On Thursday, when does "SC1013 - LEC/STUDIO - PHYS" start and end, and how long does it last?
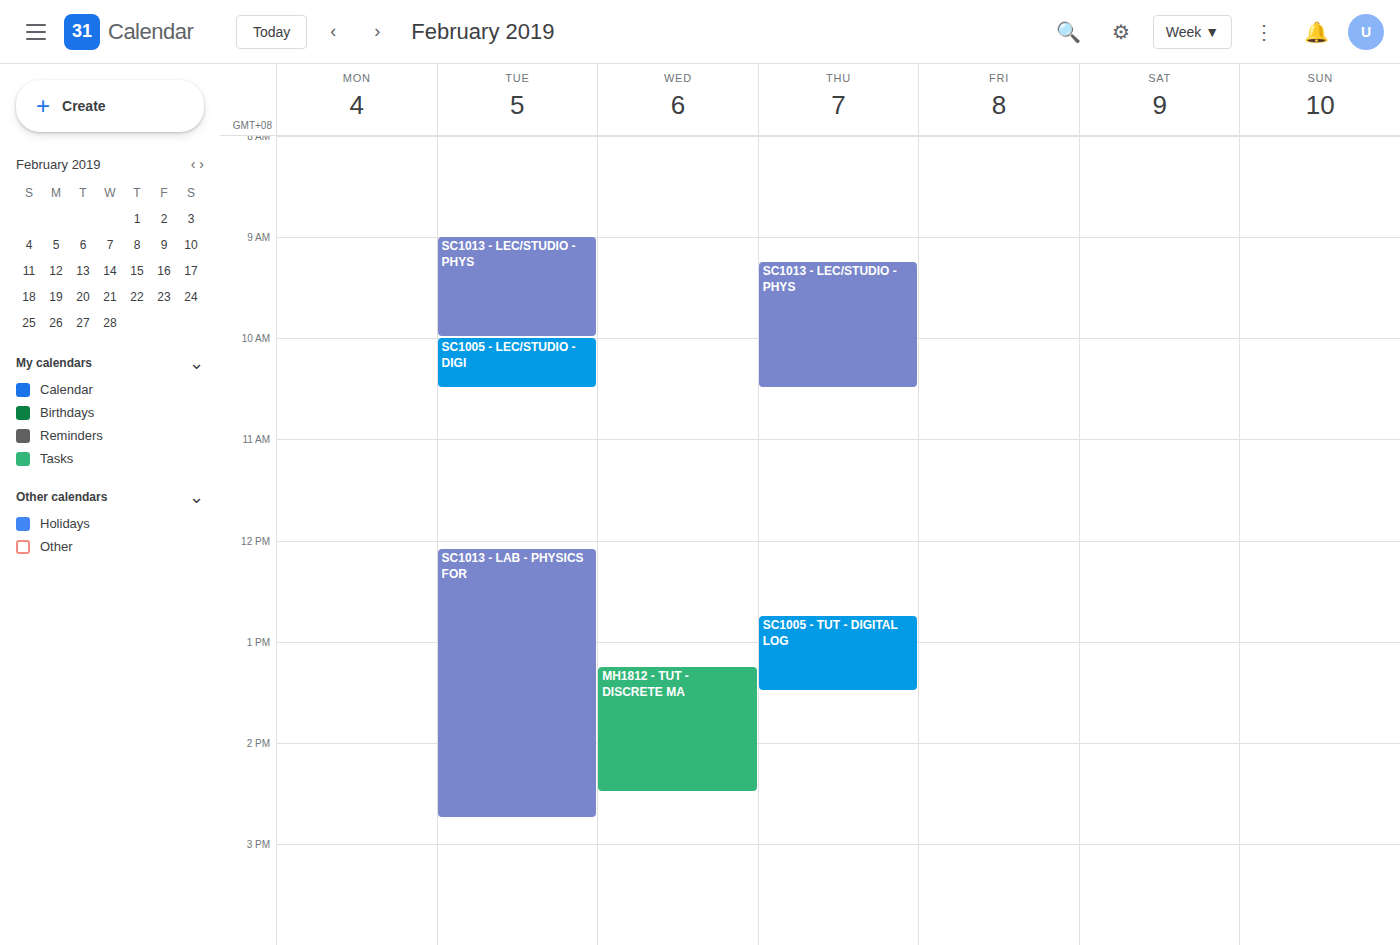
9:15 AM to 10:30 AM, 1 hour 15 minutes